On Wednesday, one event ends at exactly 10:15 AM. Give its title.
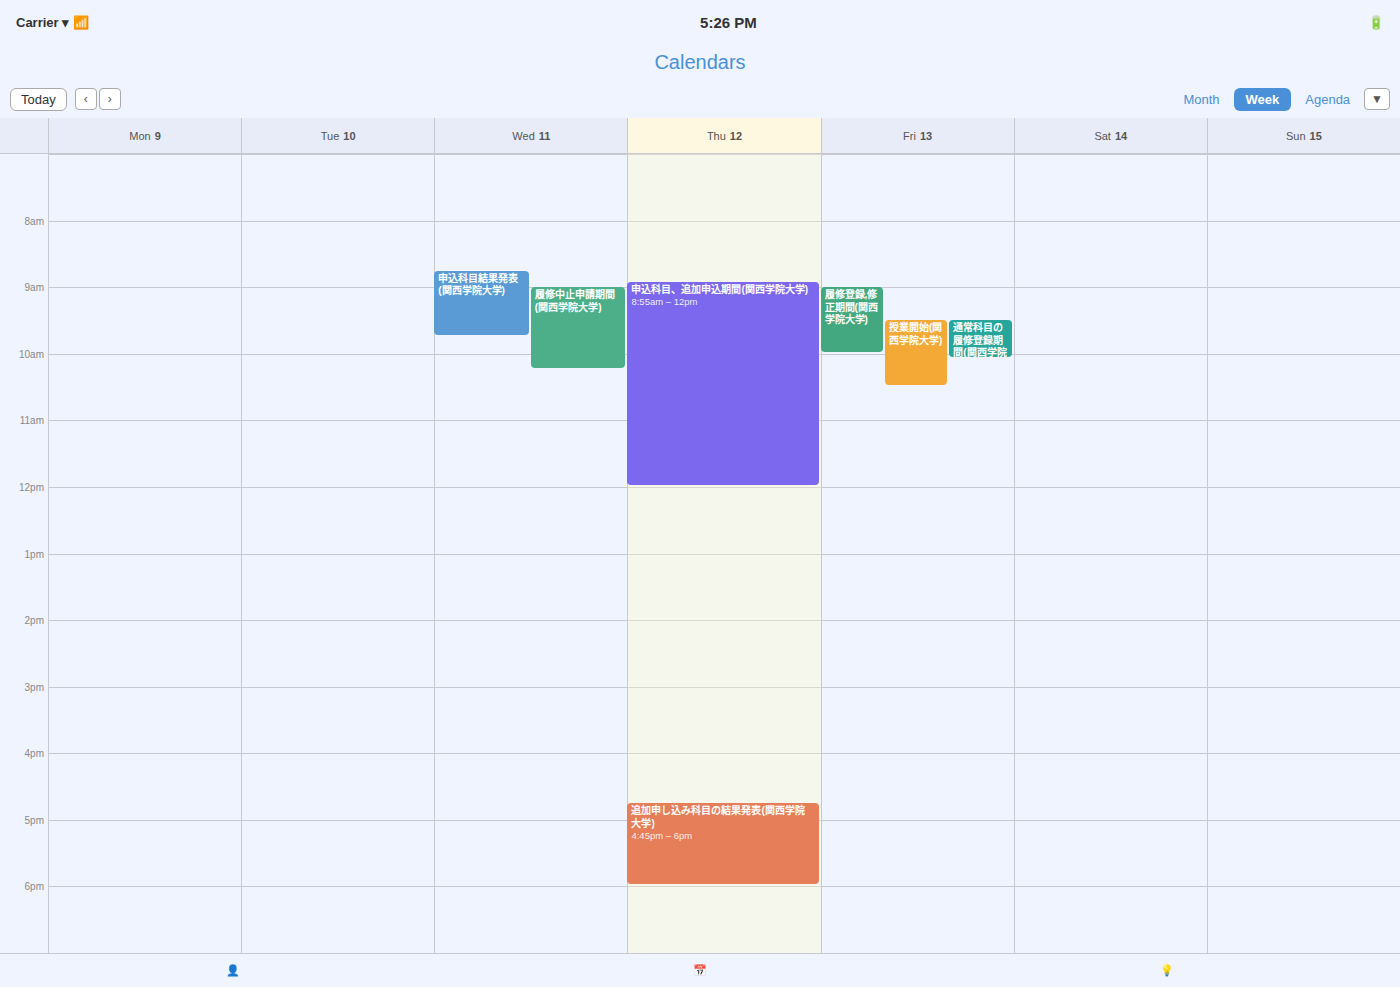
"履修中止申請期間(関西学院大学)"